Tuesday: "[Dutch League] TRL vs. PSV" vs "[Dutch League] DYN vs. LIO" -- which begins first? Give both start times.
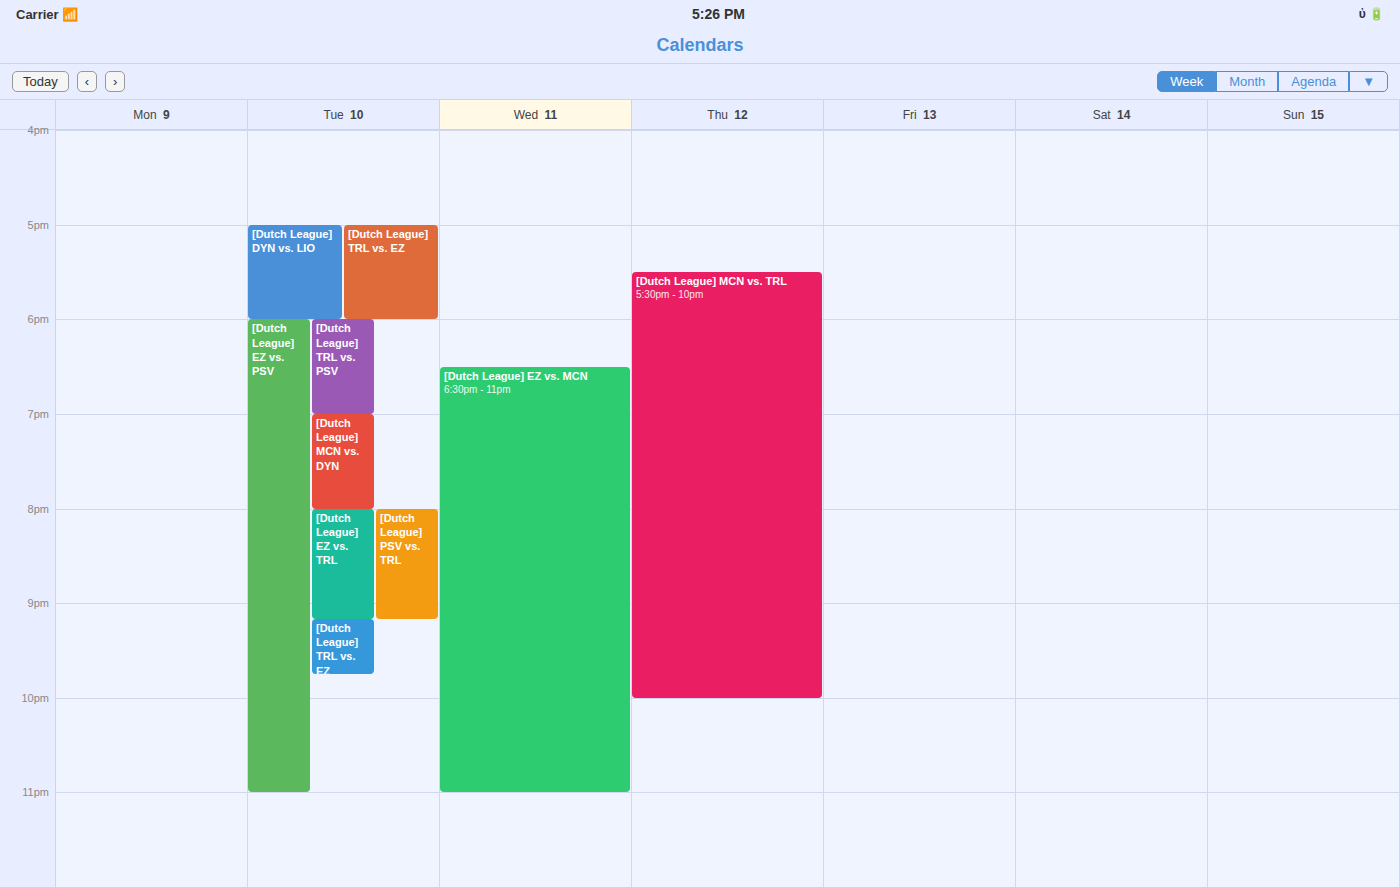
"[Dutch League] DYN vs. LIO" 5:00 PM; "[Dutch League] TRL vs. PSV" 6:00 PM.